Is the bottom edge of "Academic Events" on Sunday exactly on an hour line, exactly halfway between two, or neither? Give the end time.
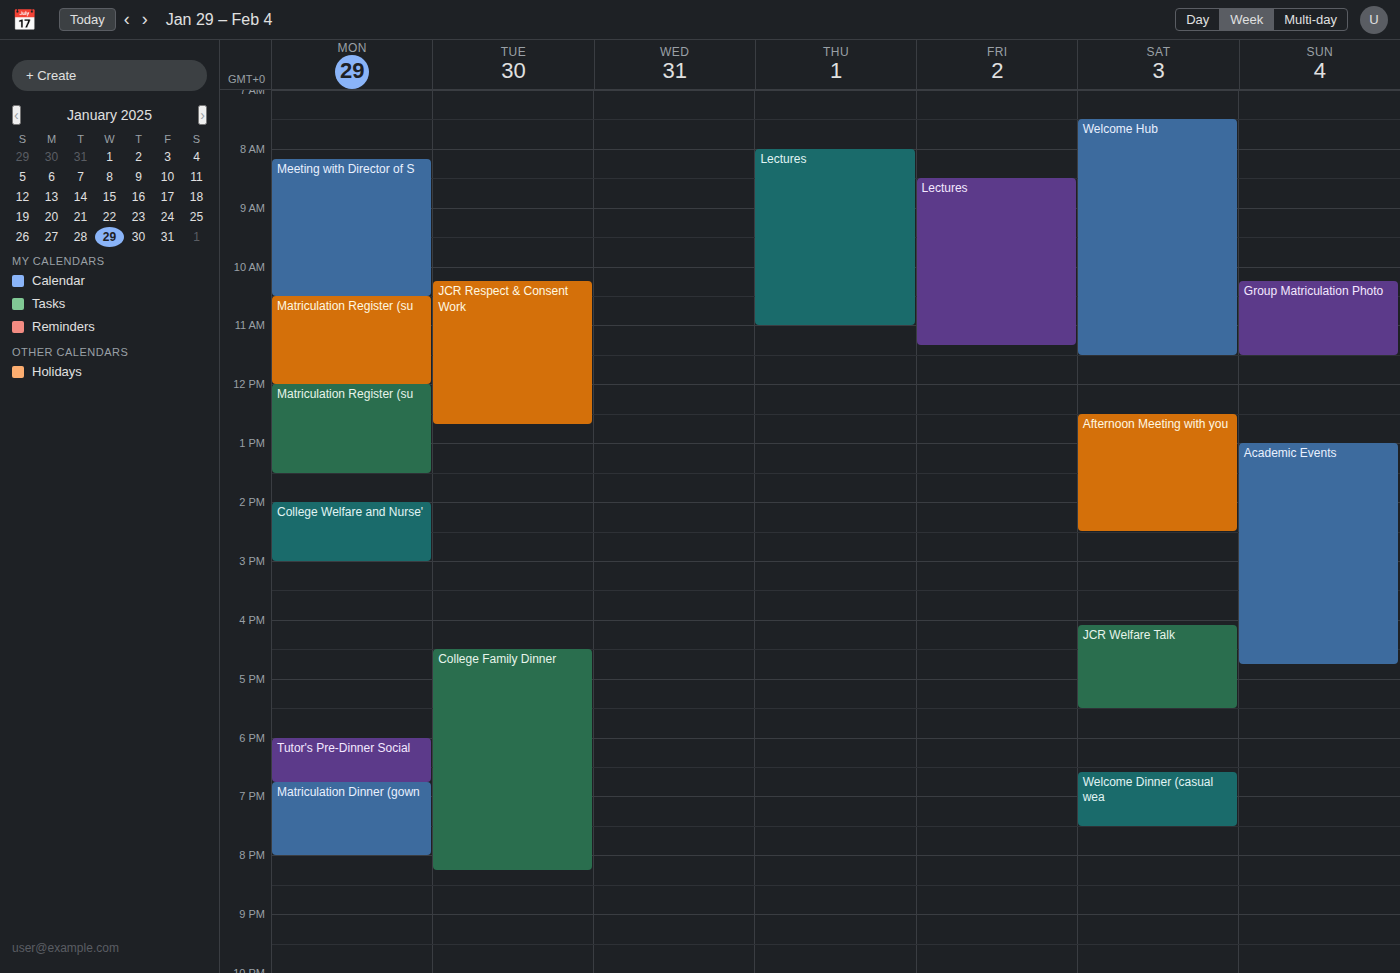
16:45 -- neither: three quarters of the way from the 16:00 line to the 17:00 line.